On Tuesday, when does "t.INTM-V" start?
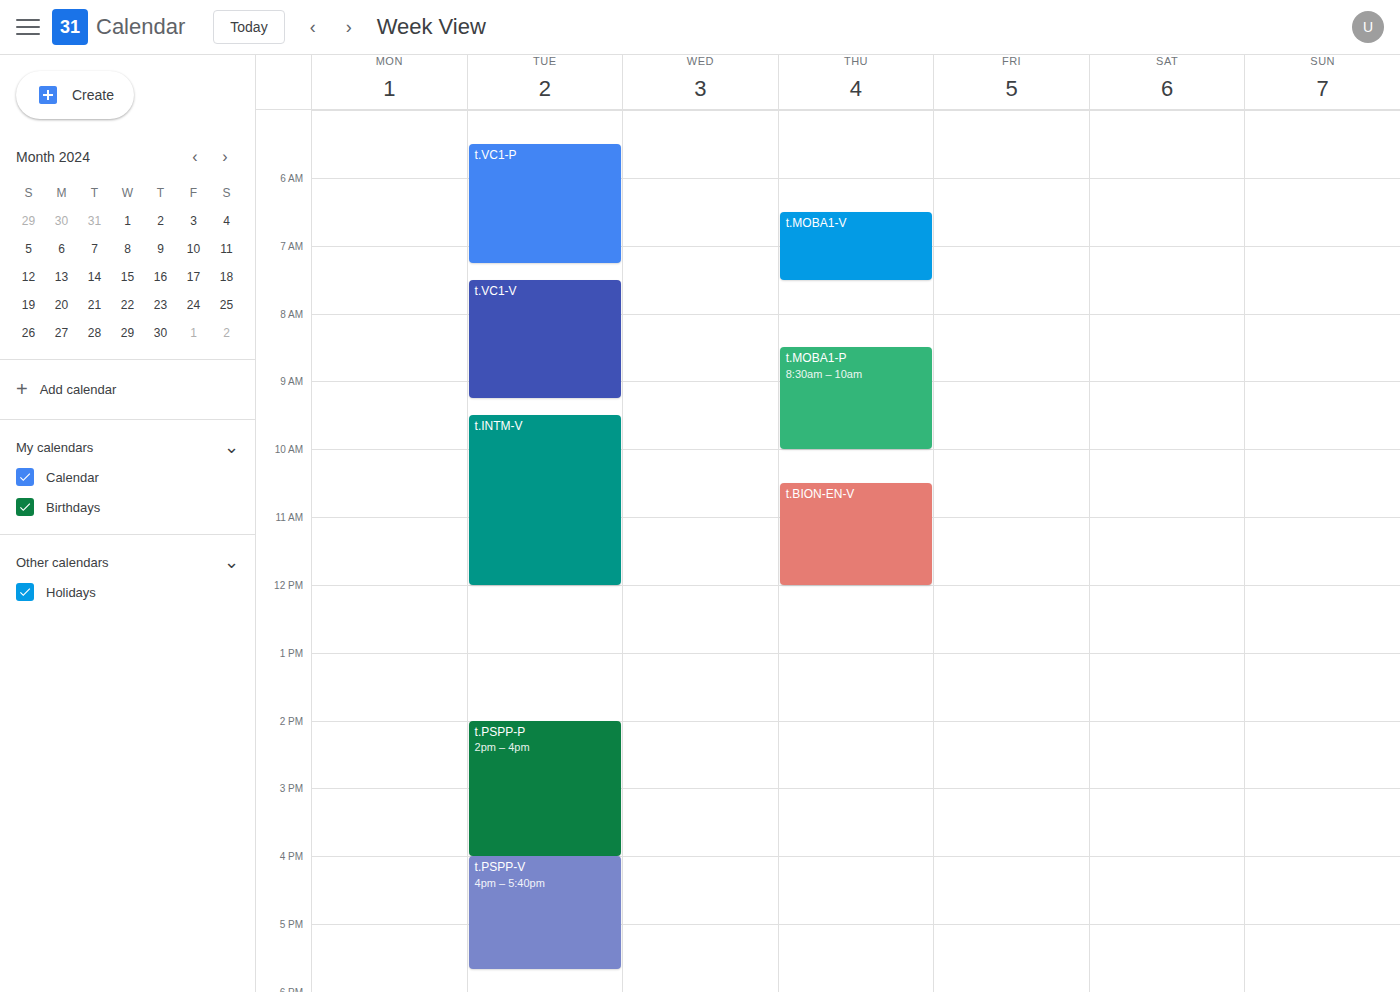
9:30 AM